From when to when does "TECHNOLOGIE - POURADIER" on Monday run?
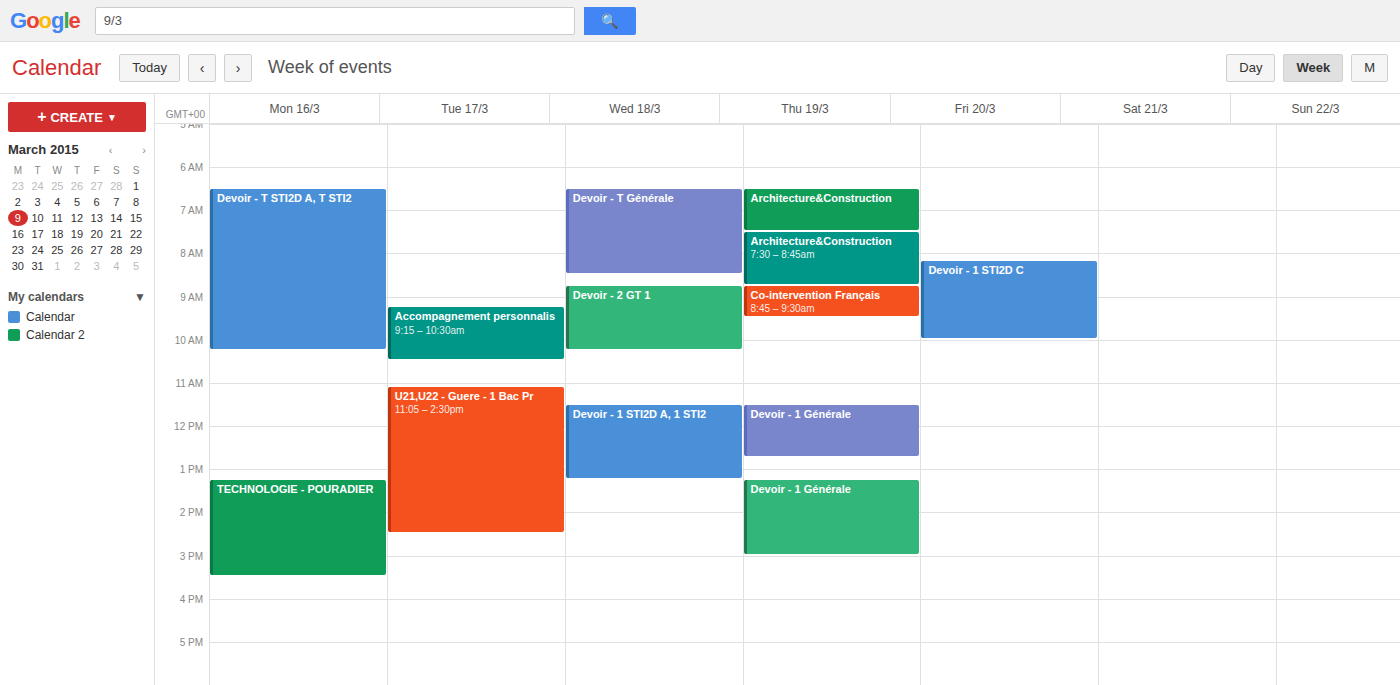
1:15 PM to 3:30 PM